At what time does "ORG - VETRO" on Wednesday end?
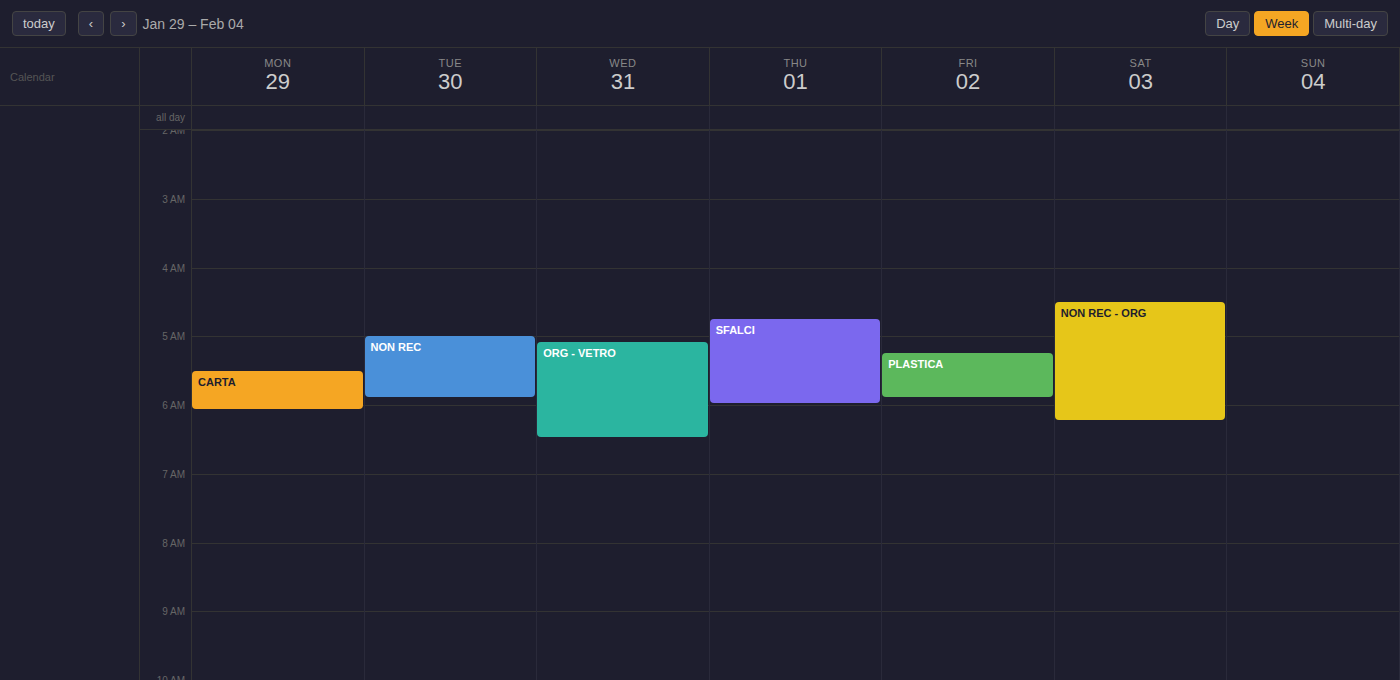
6:30 AM